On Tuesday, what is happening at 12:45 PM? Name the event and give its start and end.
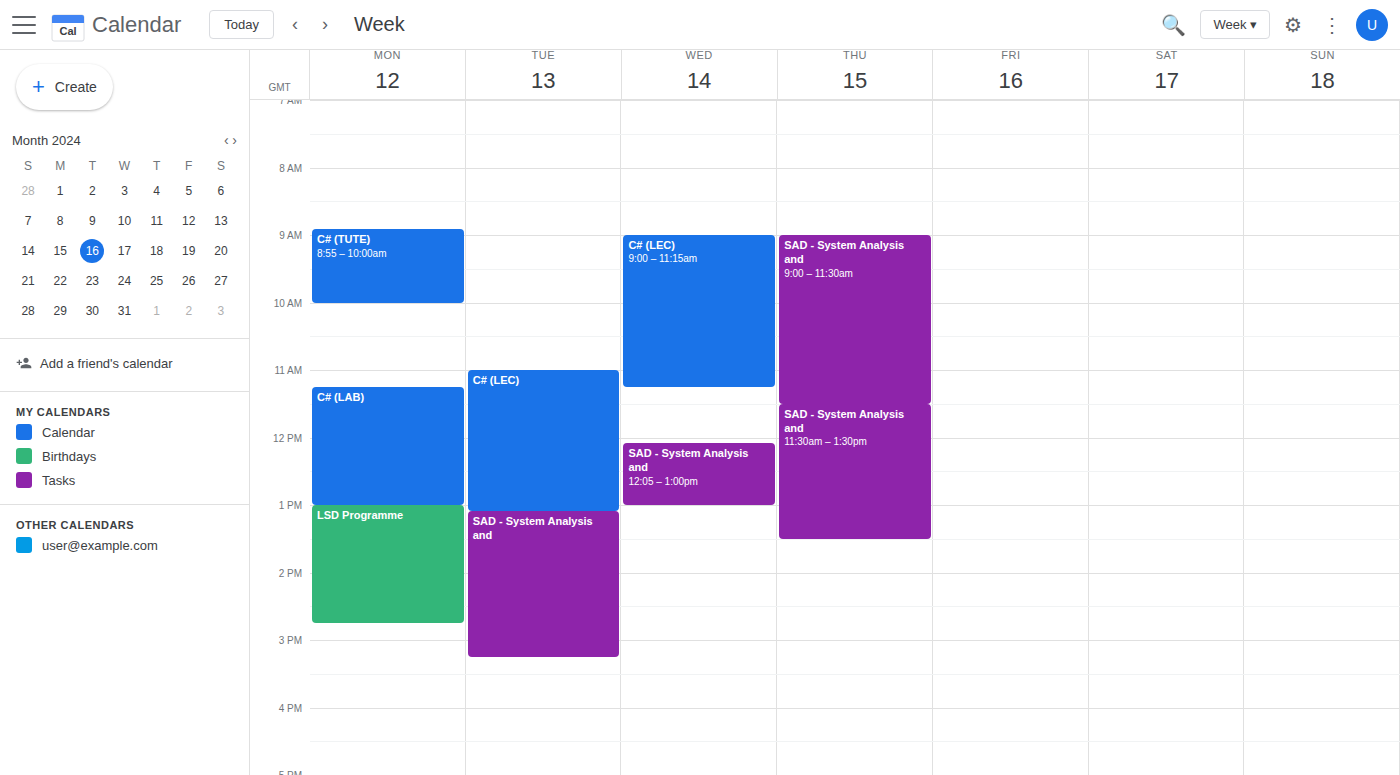
"C# (LEC)", 11:00 AM to 1:05 PM